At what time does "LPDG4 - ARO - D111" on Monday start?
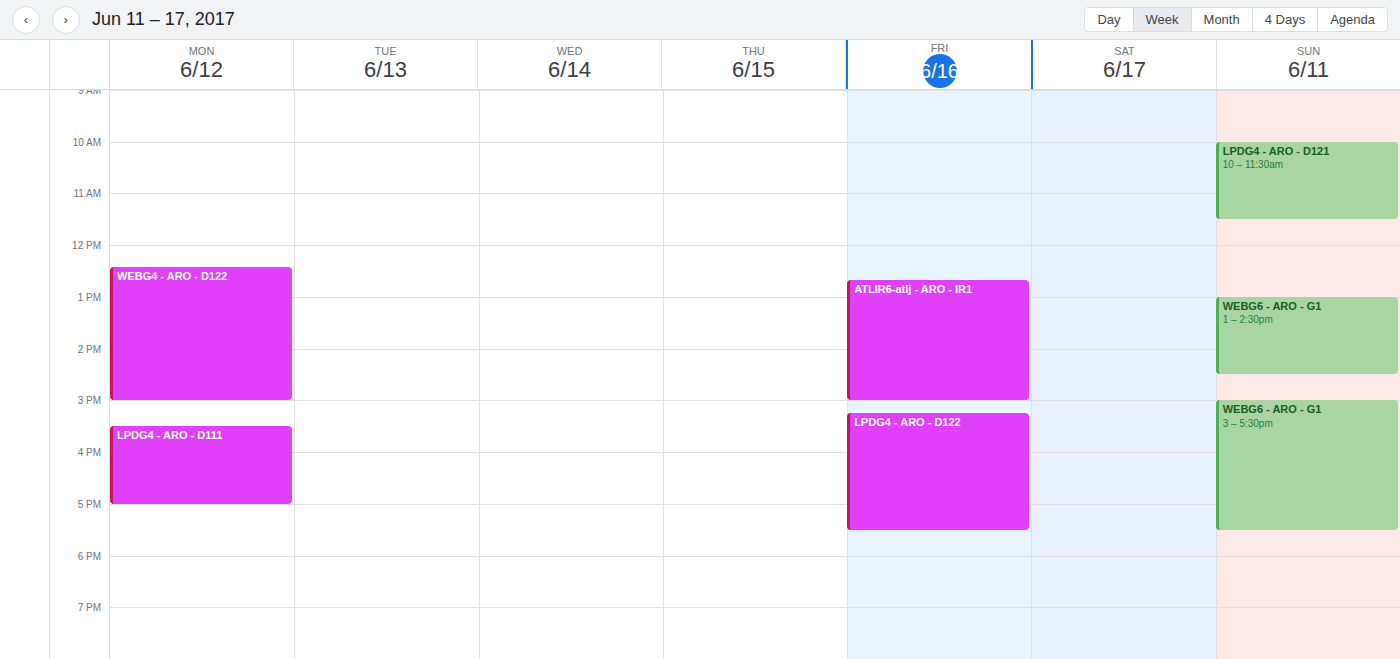
3:30 PM